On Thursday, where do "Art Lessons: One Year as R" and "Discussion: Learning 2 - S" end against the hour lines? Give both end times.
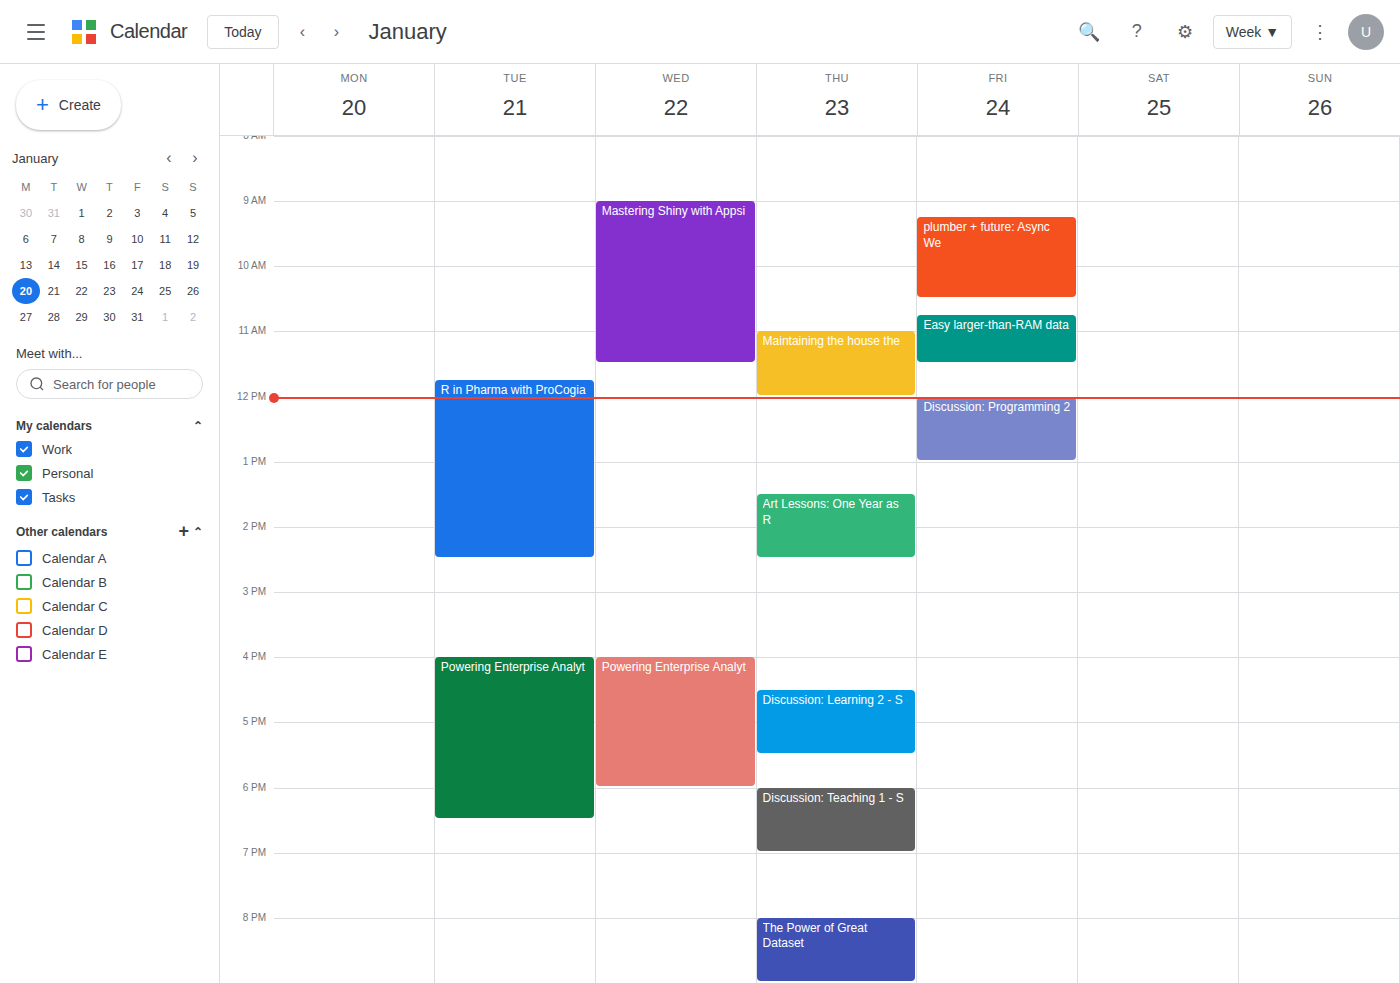
"Art Lessons: One Year as R": 2:30 PM, halfway between the 2 PM and 3 PM lines. "Discussion: Learning 2 - S": 5:30 PM, halfway between the 5 PM and 6 PM lines.